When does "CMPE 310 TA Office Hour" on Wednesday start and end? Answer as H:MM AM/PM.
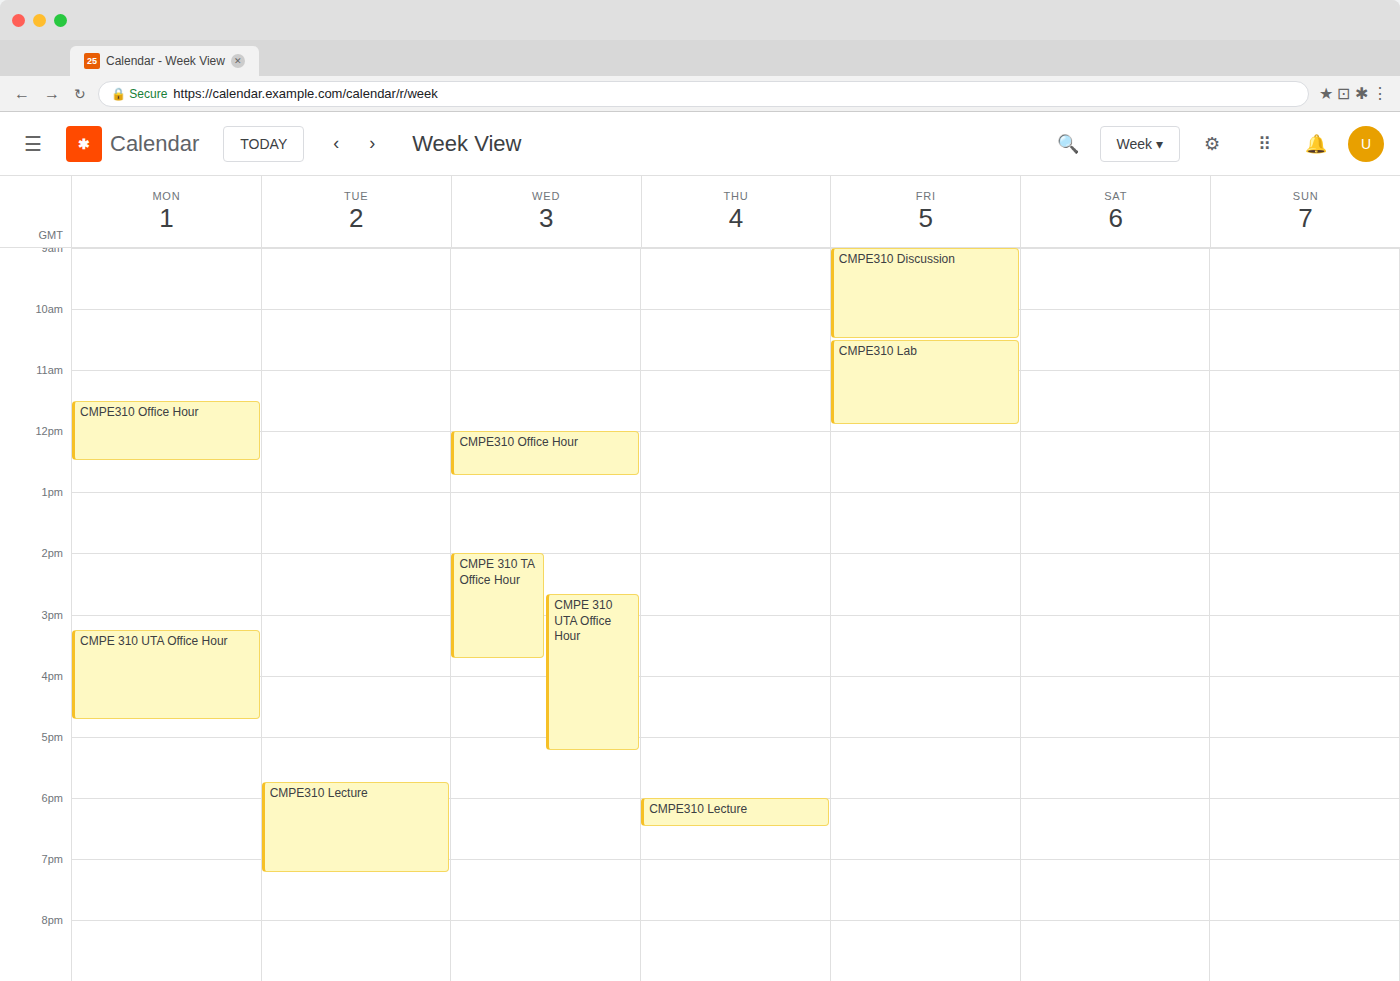
2:00 PM to 3:45 PM